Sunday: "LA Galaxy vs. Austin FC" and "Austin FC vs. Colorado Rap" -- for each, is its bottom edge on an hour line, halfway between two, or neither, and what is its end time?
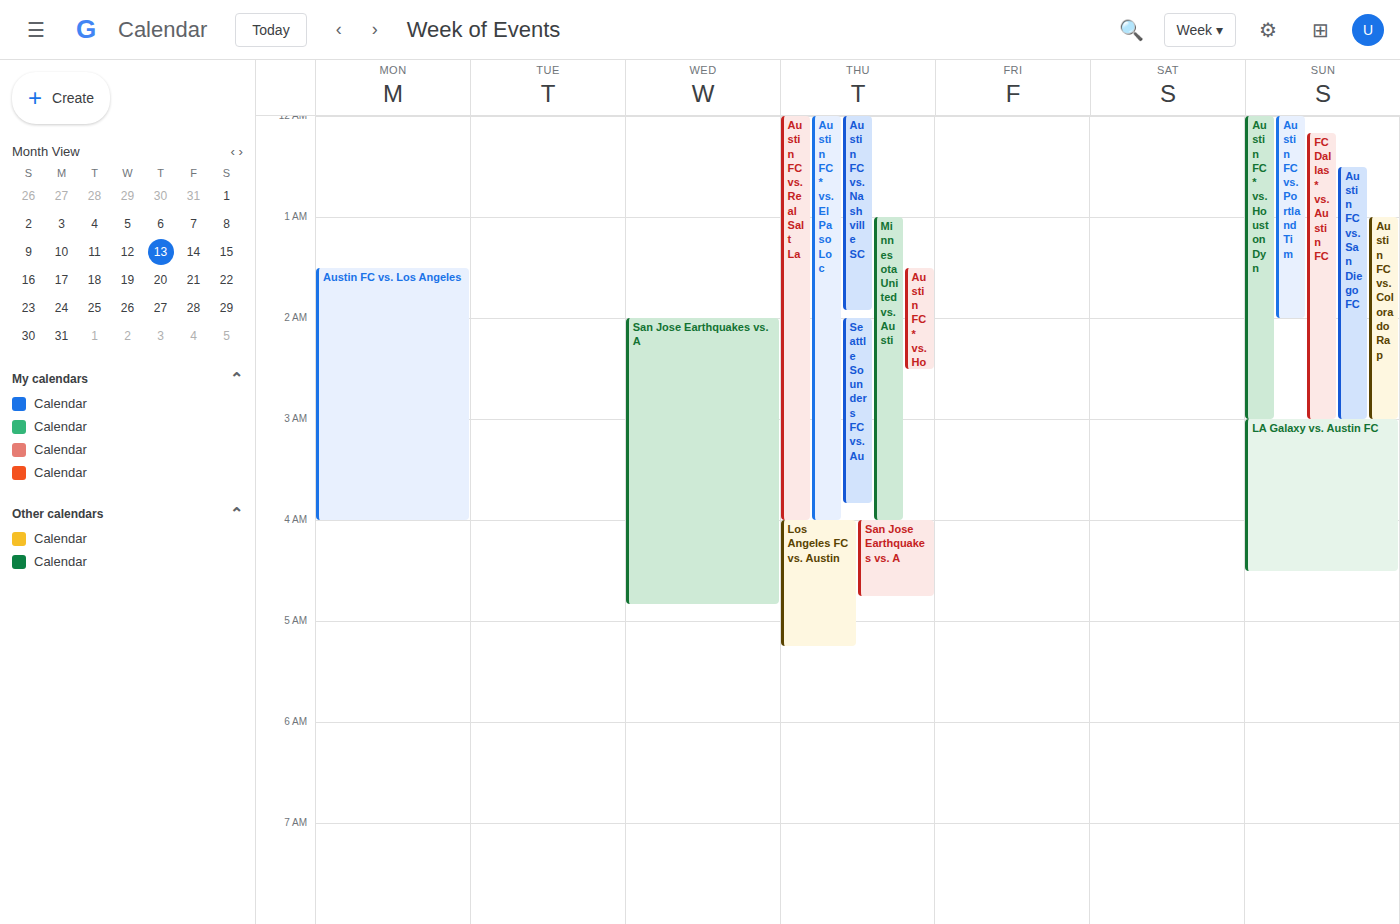
"LA Galaxy vs. Austin FC": 4:30 AM, halfway between the 4 AM and 5 AM lines. "Austin FC vs. Colorado Rap": 3:00 AM, exactly on the 3 AM line.